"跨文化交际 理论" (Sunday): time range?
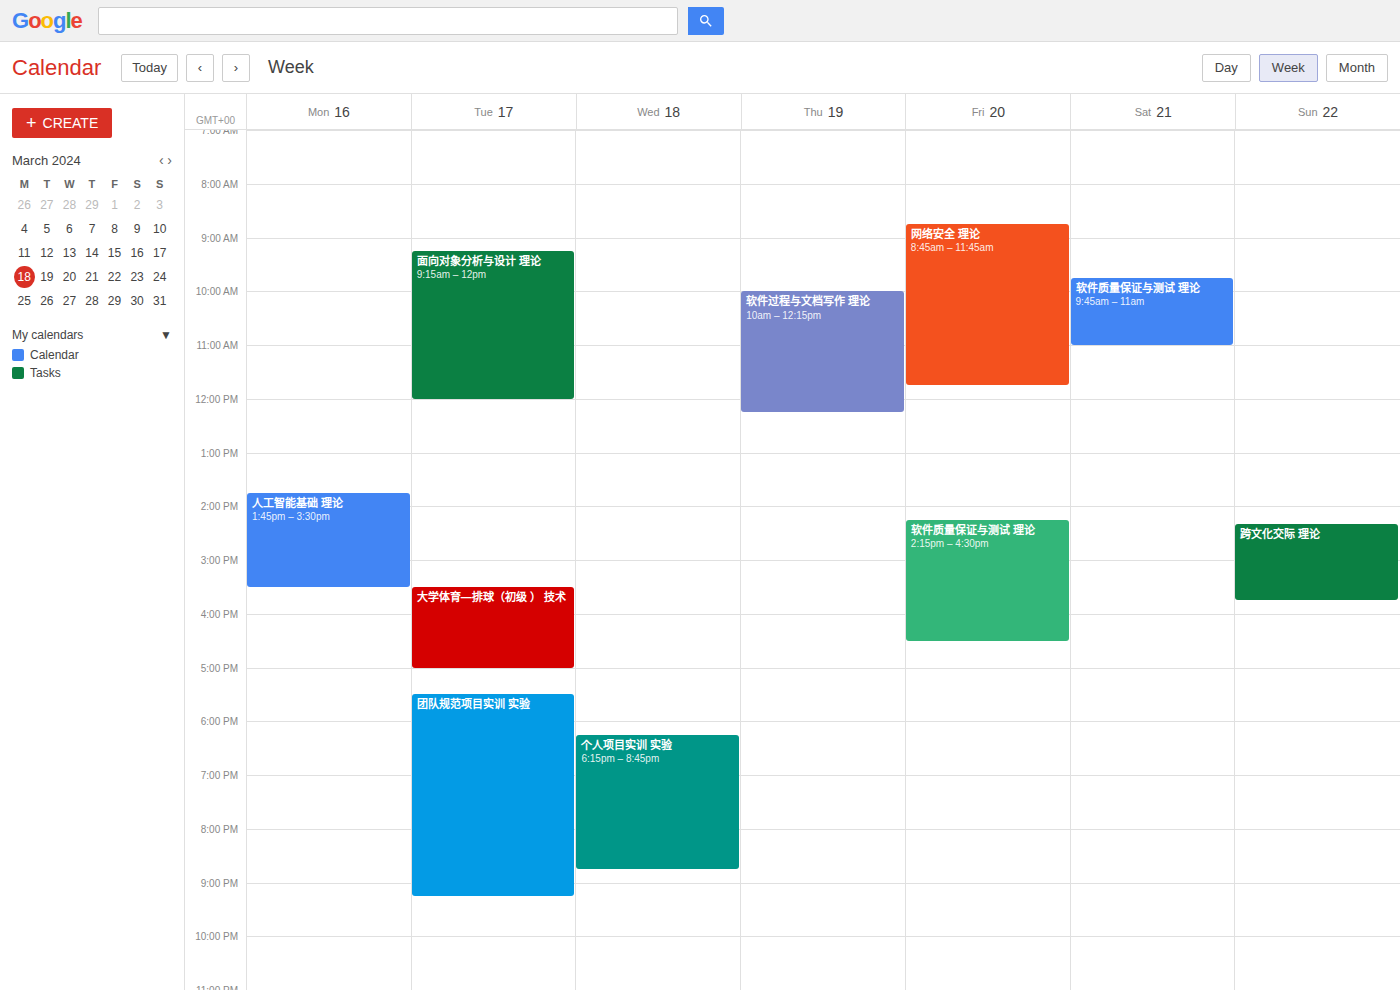
2:20 PM to 3:45 PM